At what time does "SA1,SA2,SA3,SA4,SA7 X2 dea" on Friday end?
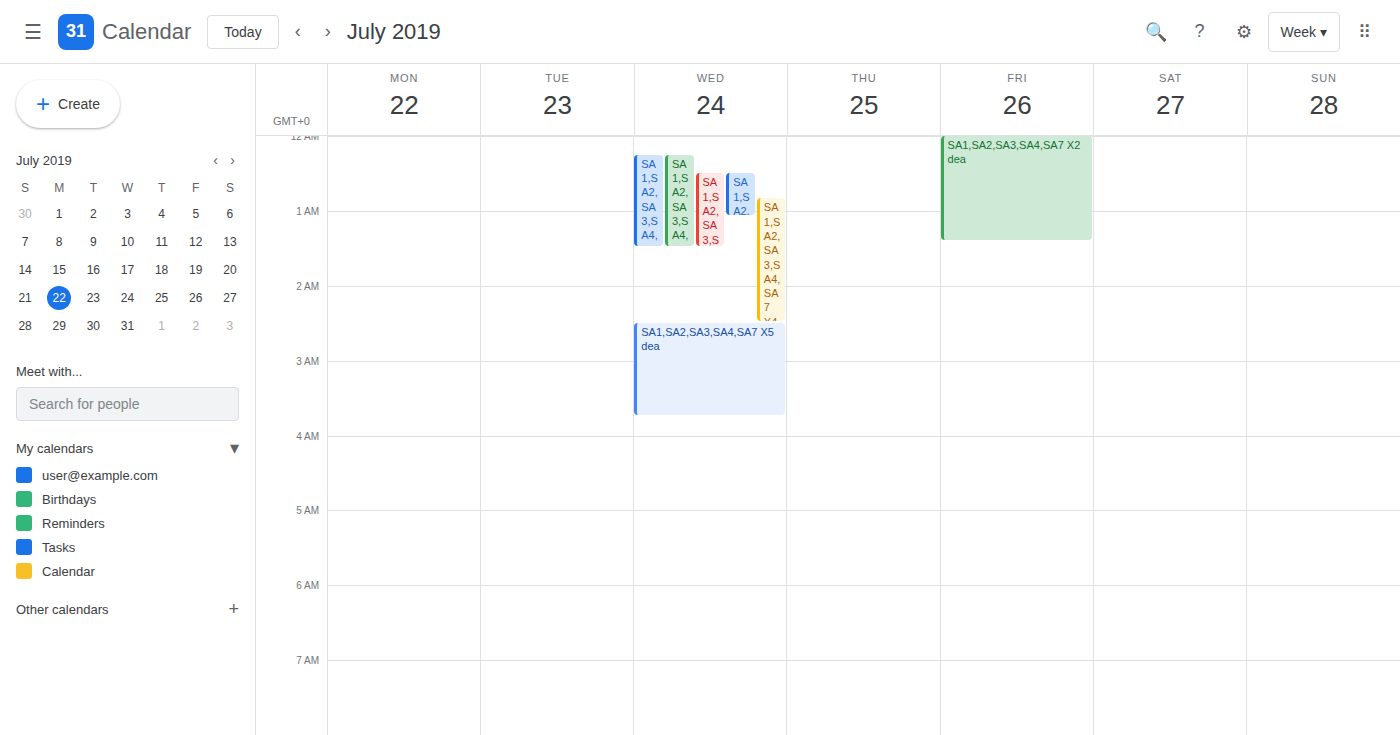
1:25 AM